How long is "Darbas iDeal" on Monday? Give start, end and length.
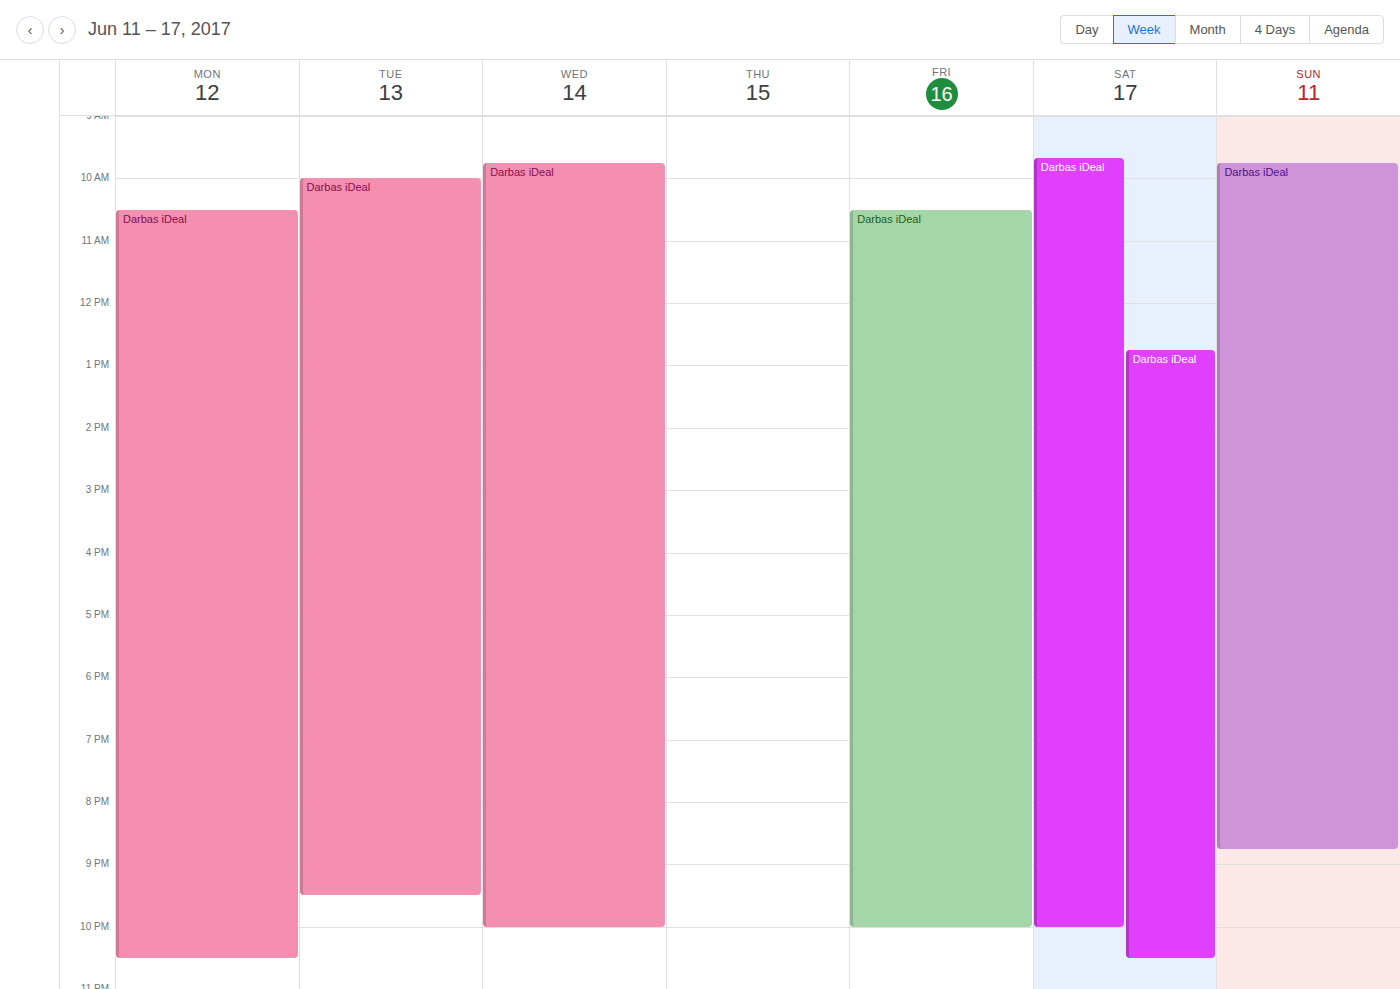
10:30 AM to 10:30 PM, 12 hours